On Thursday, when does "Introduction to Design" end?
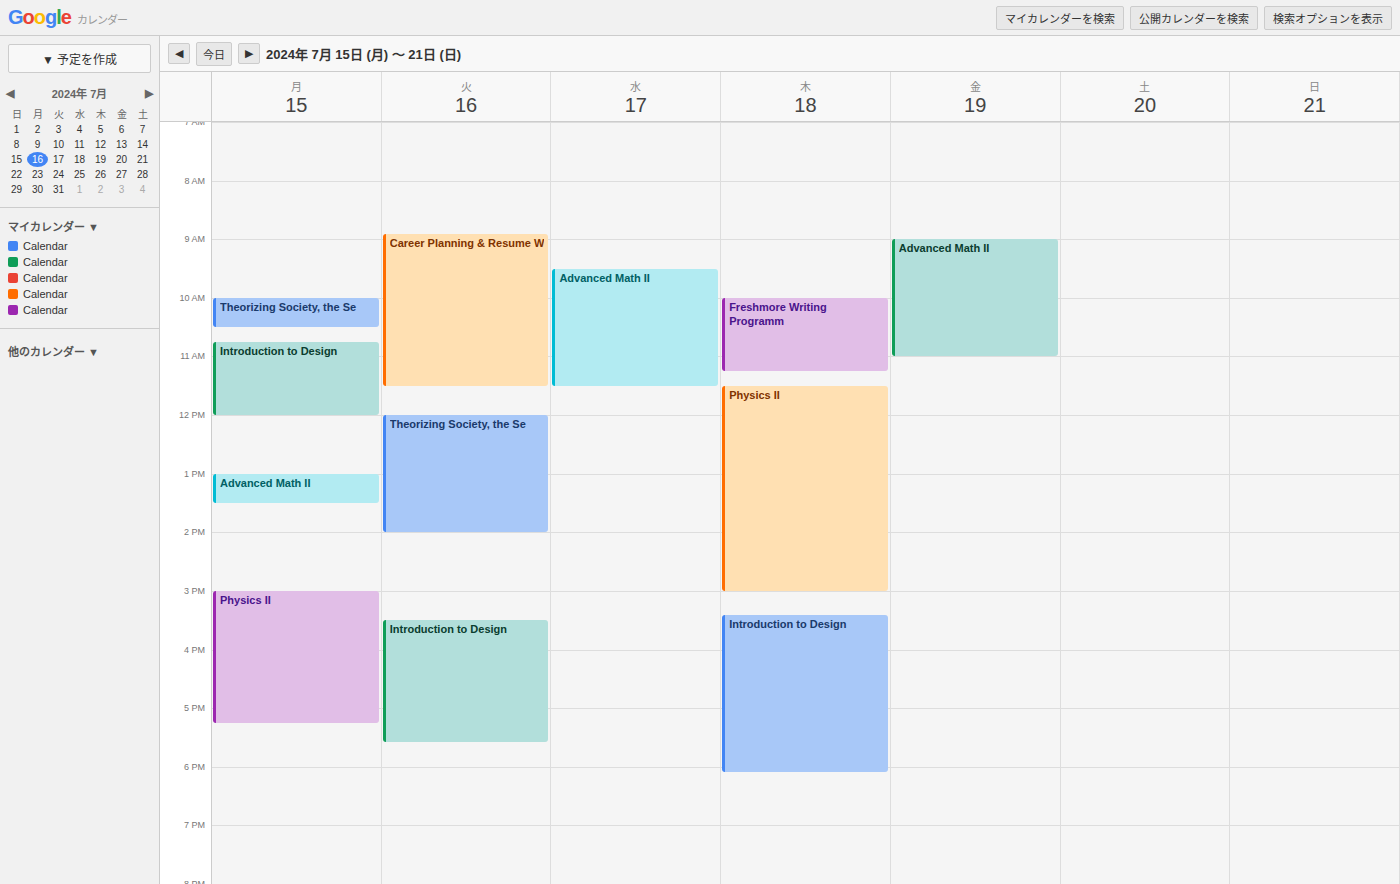
6:05 PM